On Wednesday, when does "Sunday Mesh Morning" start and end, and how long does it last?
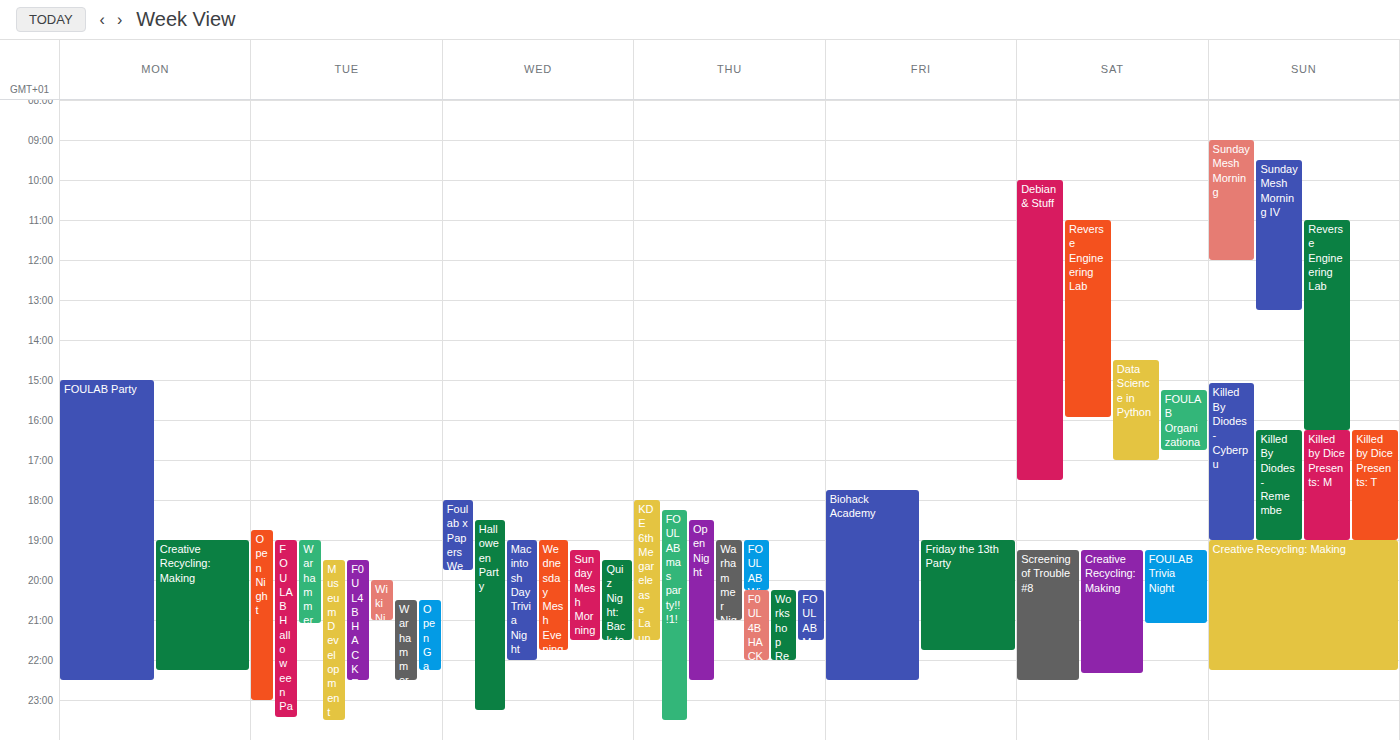
7:15 PM to 9:30 PM, 2 hours 15 minutes